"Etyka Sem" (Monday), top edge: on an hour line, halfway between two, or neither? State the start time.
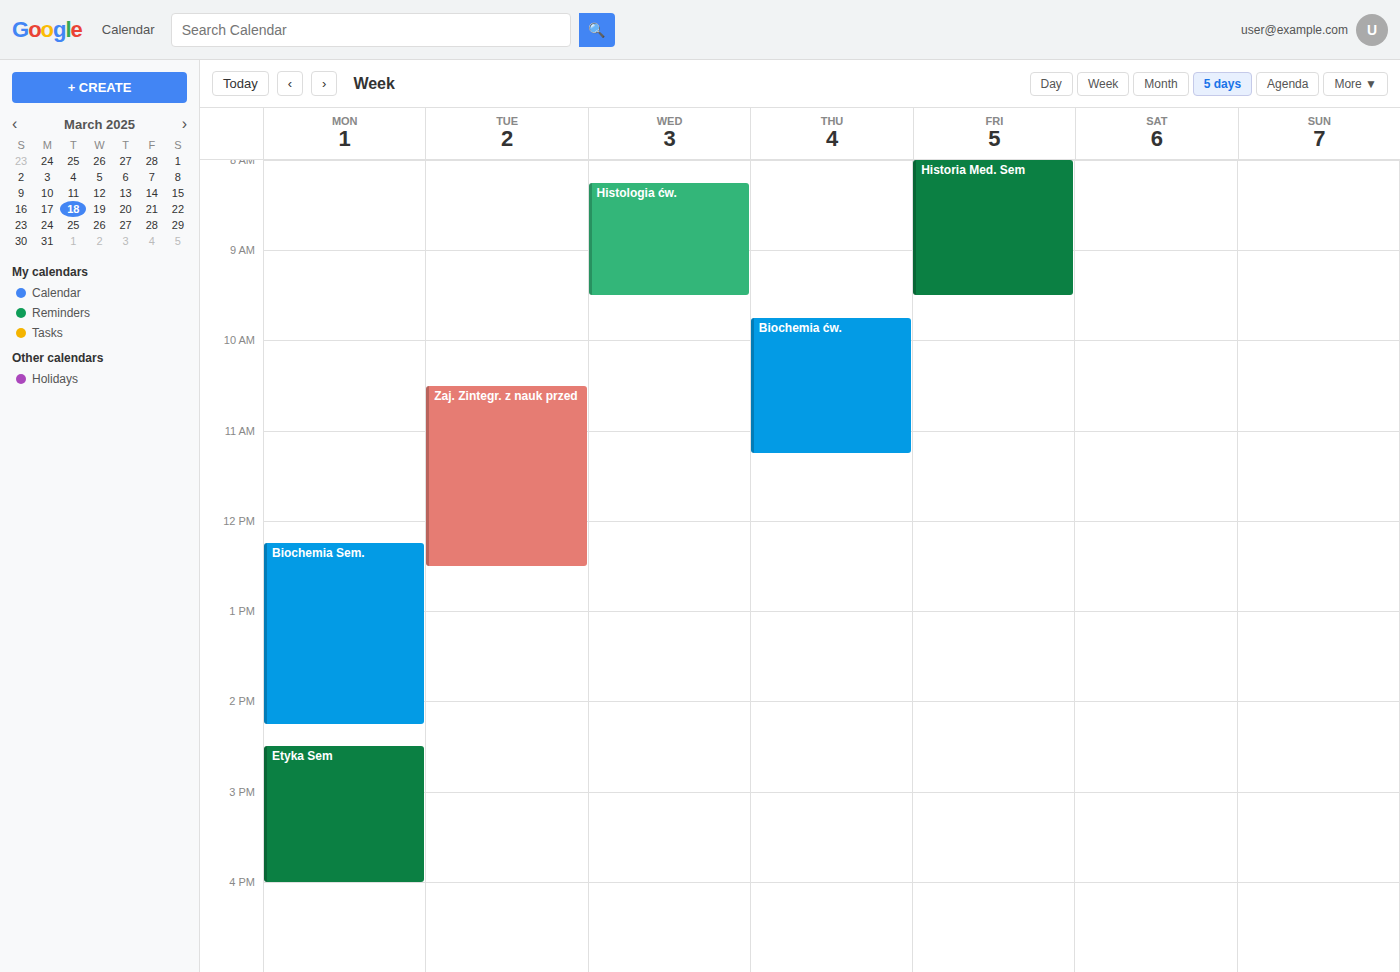
2:30 PM -- halfway between the 2 PM and 3 PM lines.